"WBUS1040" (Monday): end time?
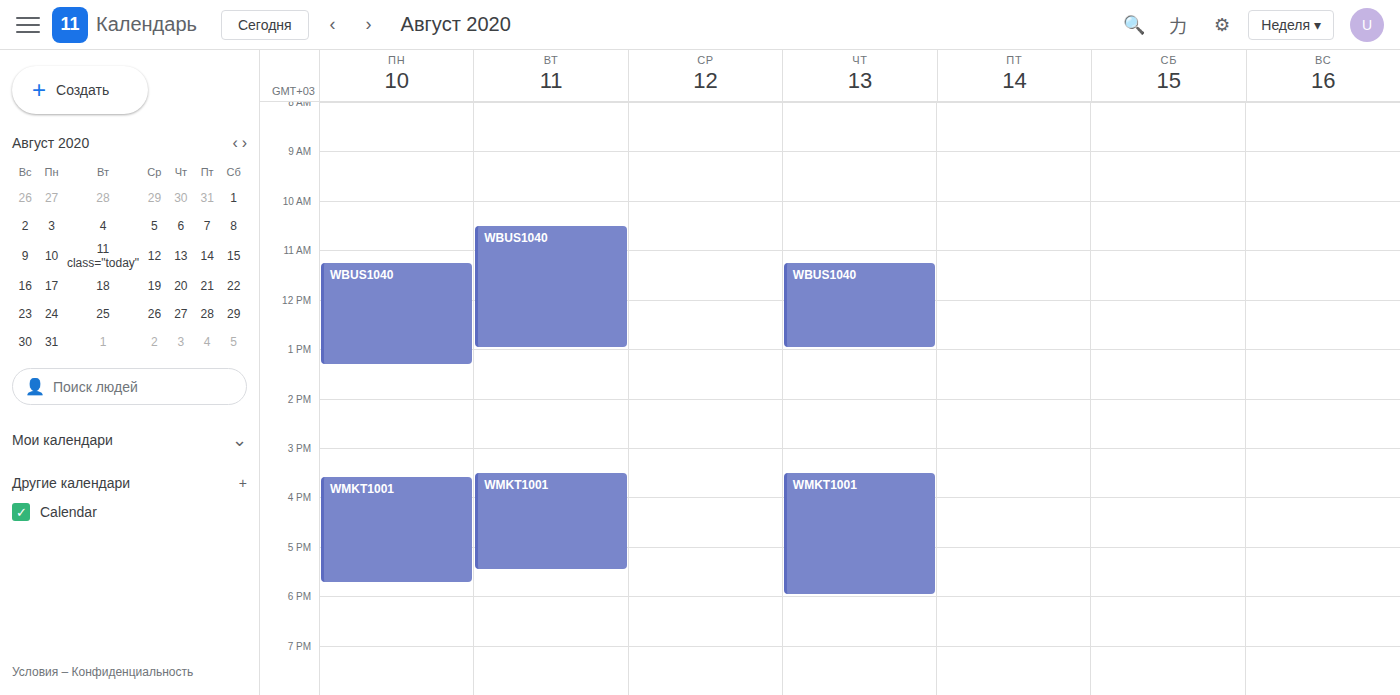
13:20